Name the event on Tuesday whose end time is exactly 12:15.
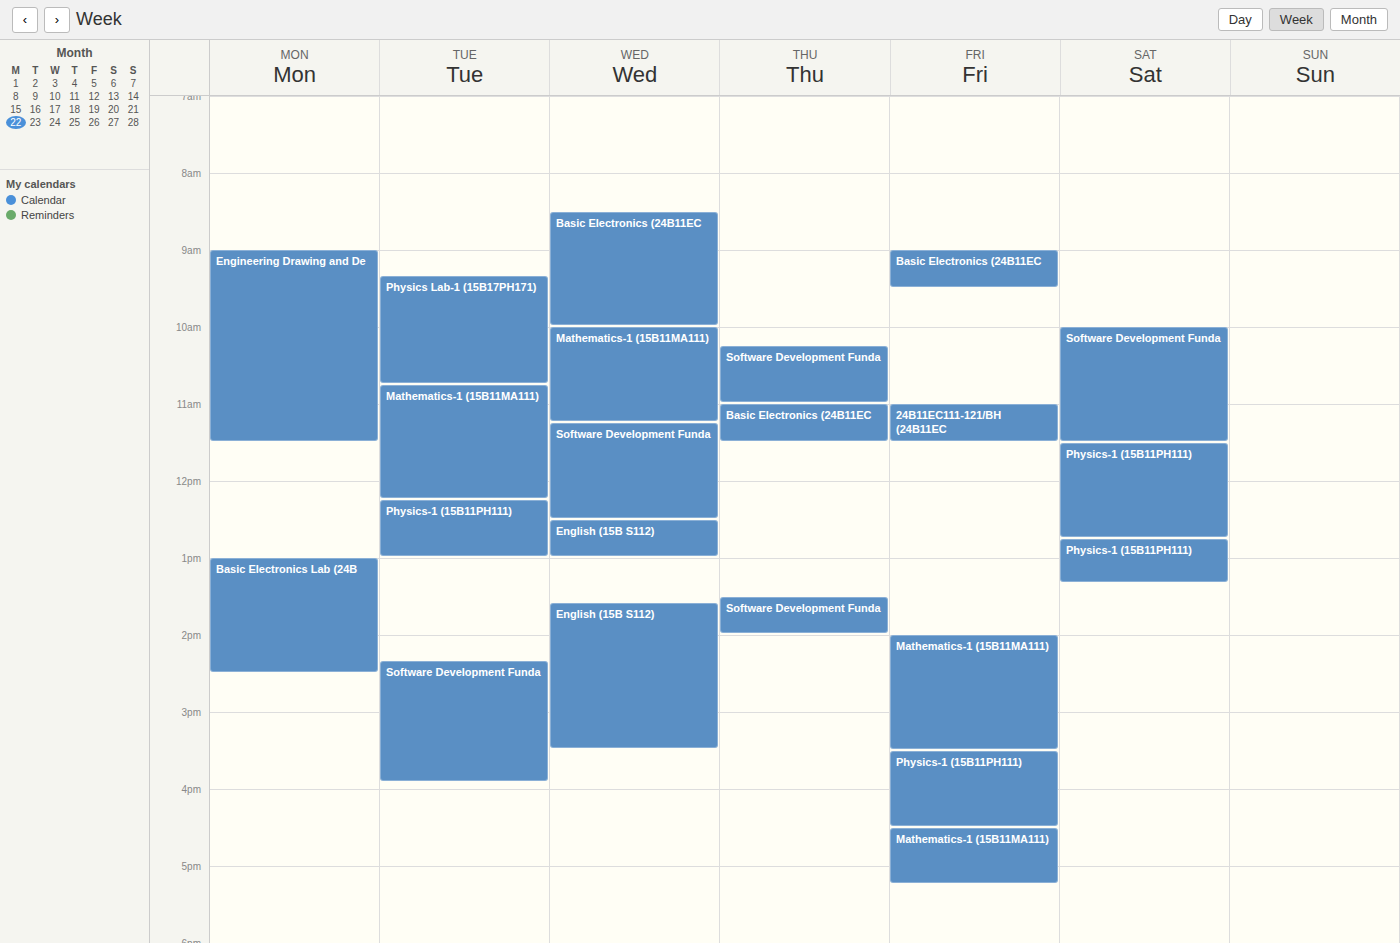
"Mathematics-1 (15B11MA111)"